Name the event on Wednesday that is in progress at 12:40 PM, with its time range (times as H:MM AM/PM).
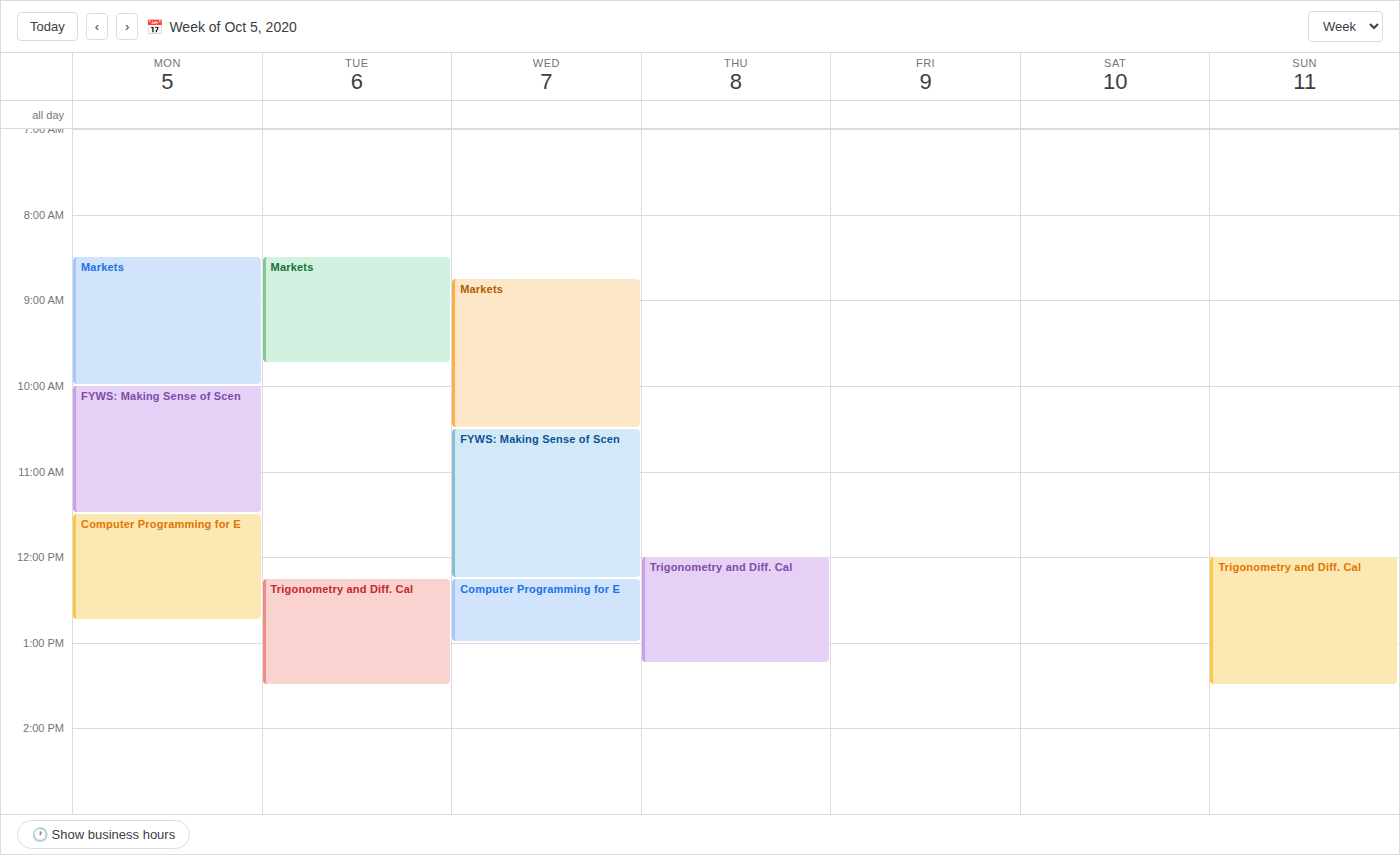
"Computer Programming for E", 12:15 PM to 1:00 PM